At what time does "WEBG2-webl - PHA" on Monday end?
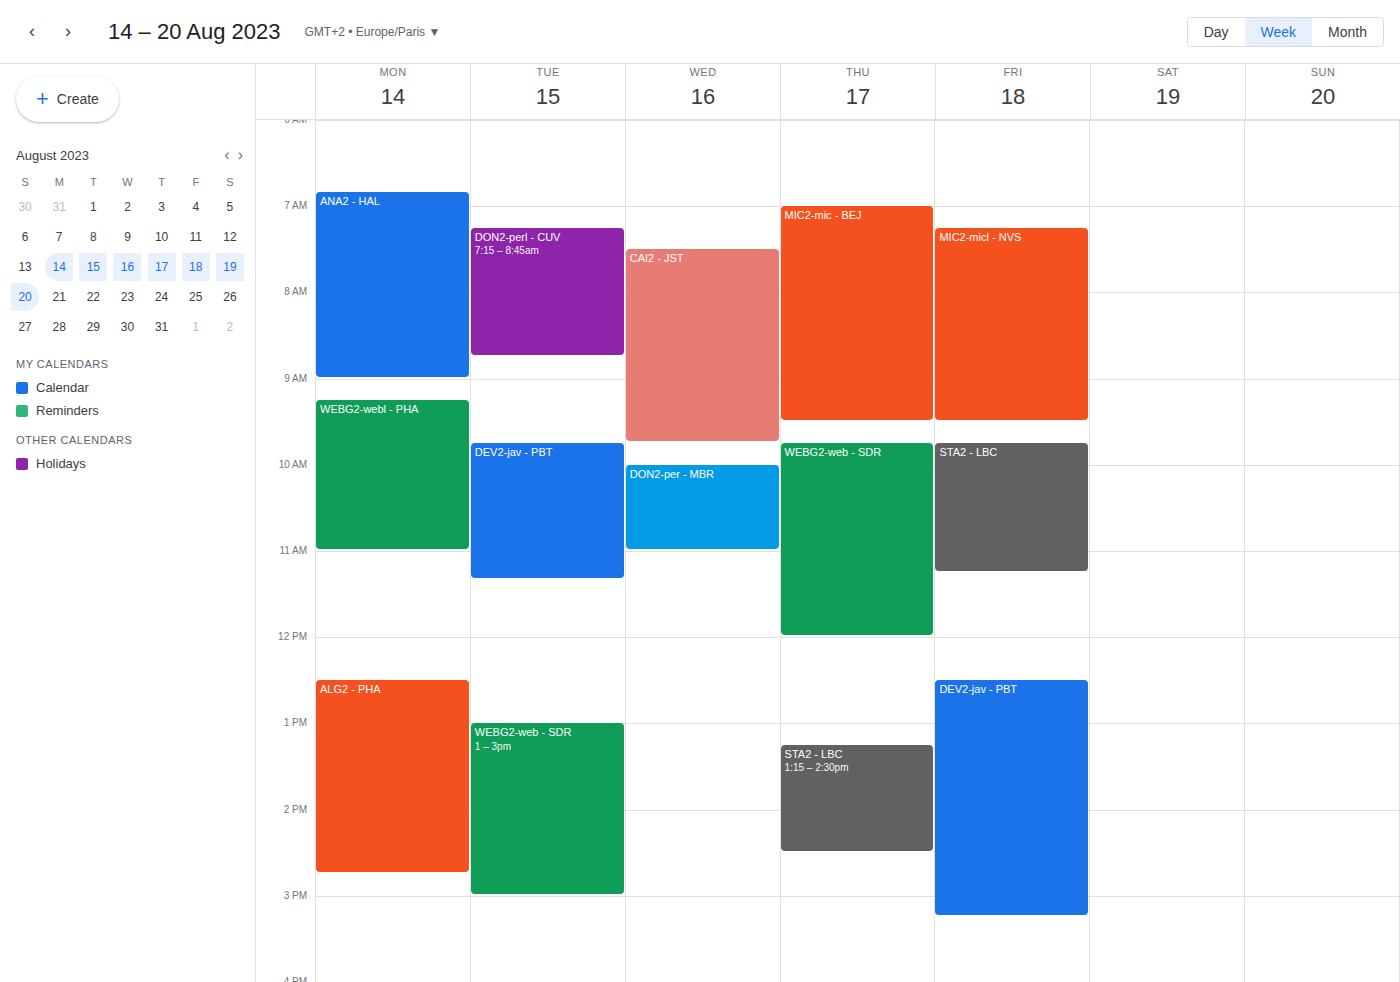
11:00 AM